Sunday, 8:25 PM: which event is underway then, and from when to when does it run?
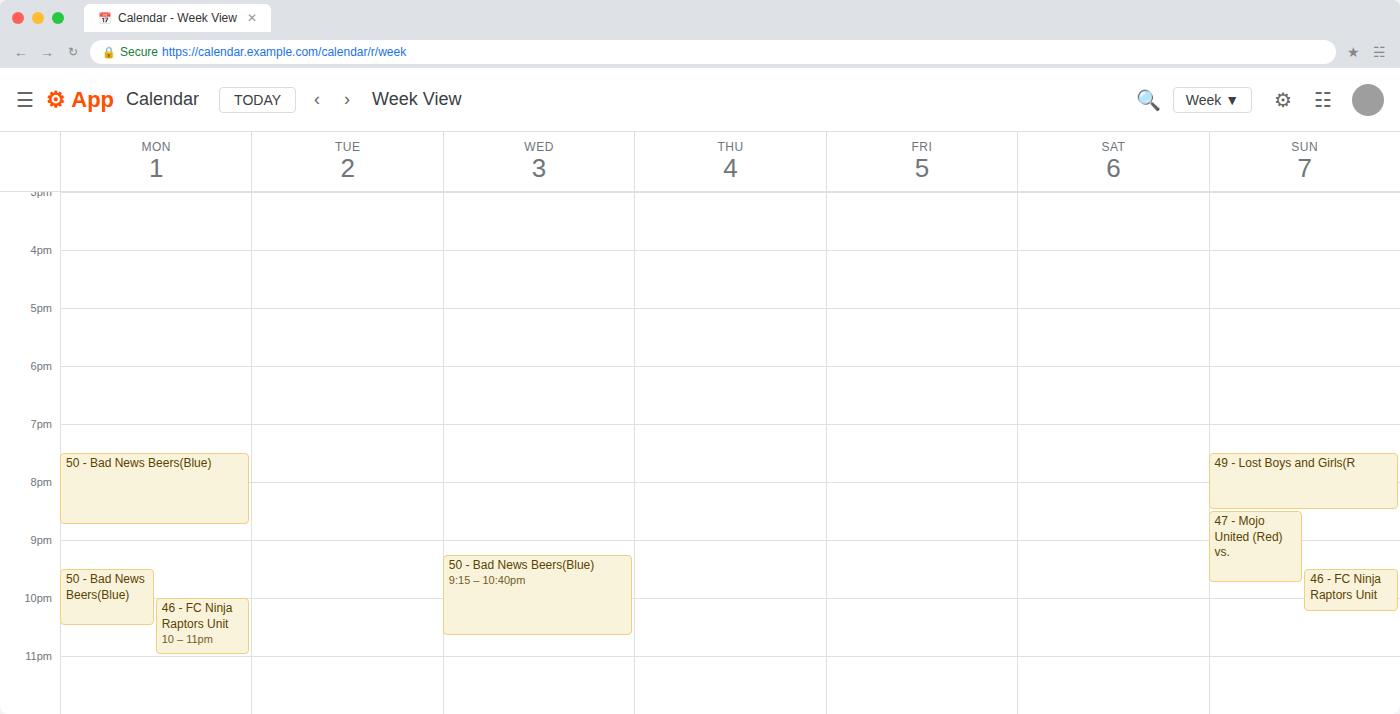
"49 - Lost Boys and Girls(R", 7:30 PM to 8:30 PM